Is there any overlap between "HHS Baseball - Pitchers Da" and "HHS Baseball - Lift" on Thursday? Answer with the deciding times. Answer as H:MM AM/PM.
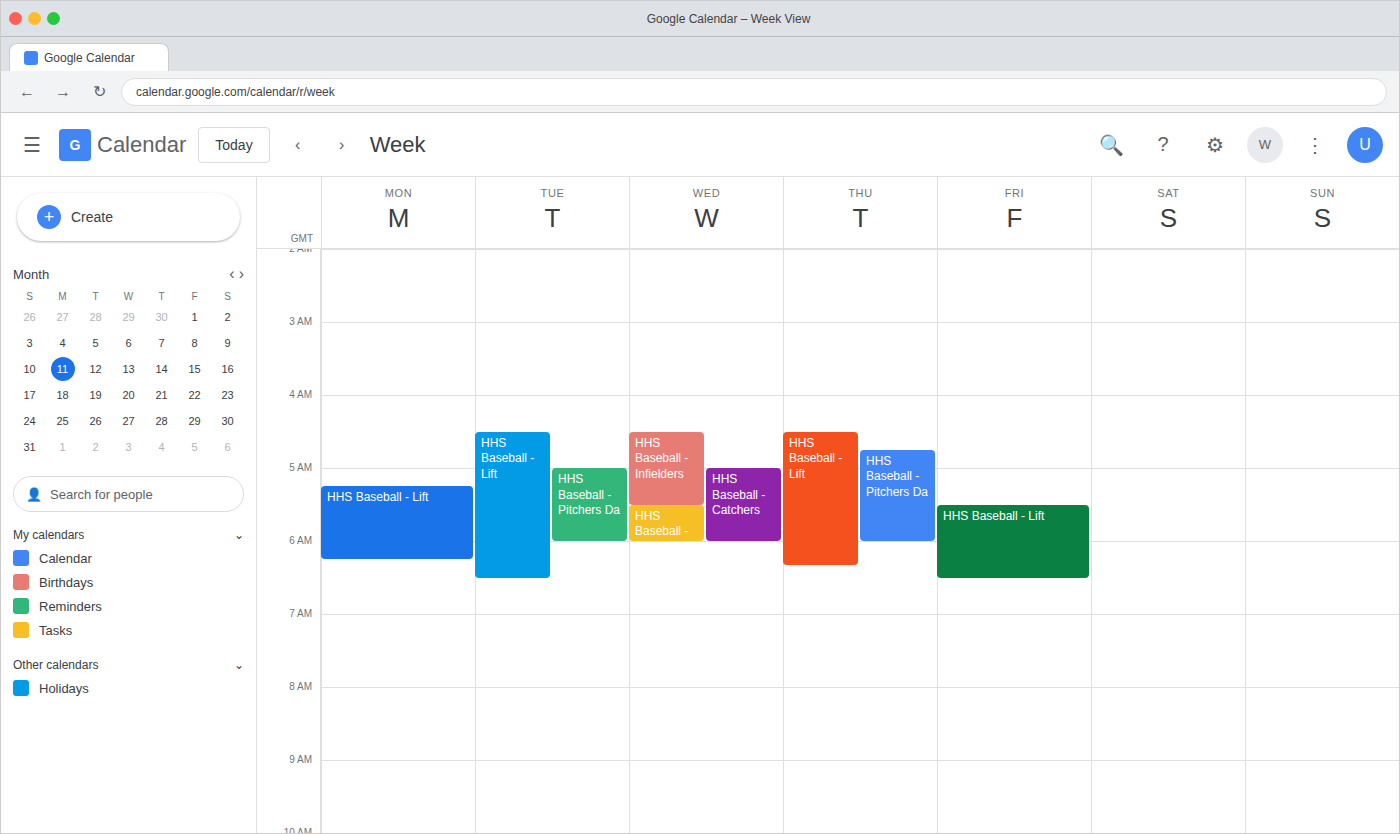
"HHS Baseball - Pitchers Da" runs 4:45 AM to 6:00 AM, inside "HHS Baseball - Lift" -- they overlap.